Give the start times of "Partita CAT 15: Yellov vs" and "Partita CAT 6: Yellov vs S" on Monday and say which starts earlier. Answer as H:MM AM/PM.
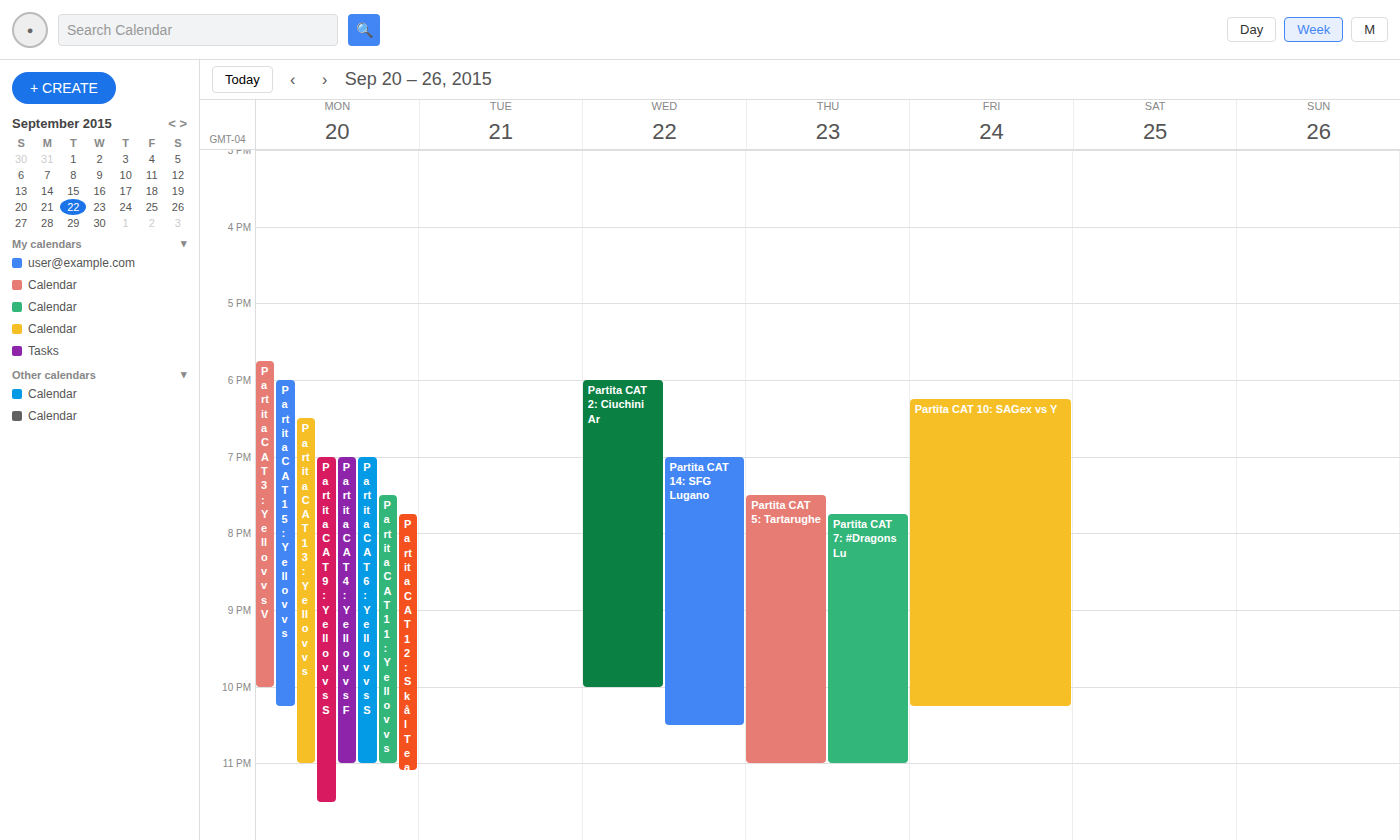
"Partita CAT 15: Yellov vs" 6:00 PM; "Partita CAT 6: Yellov vs S" 7:00 PM.